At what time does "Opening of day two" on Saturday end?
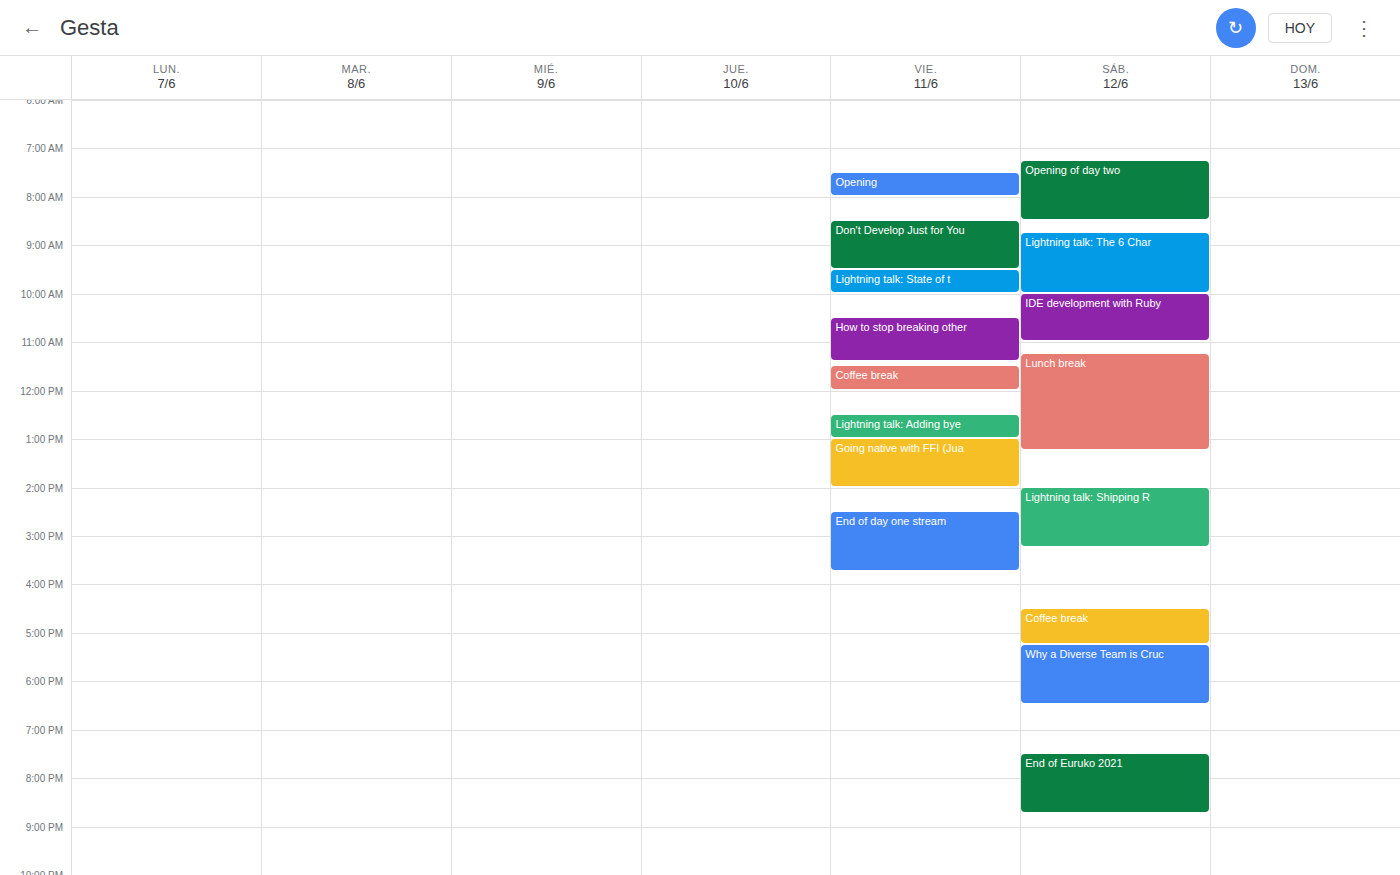
8:30 AM